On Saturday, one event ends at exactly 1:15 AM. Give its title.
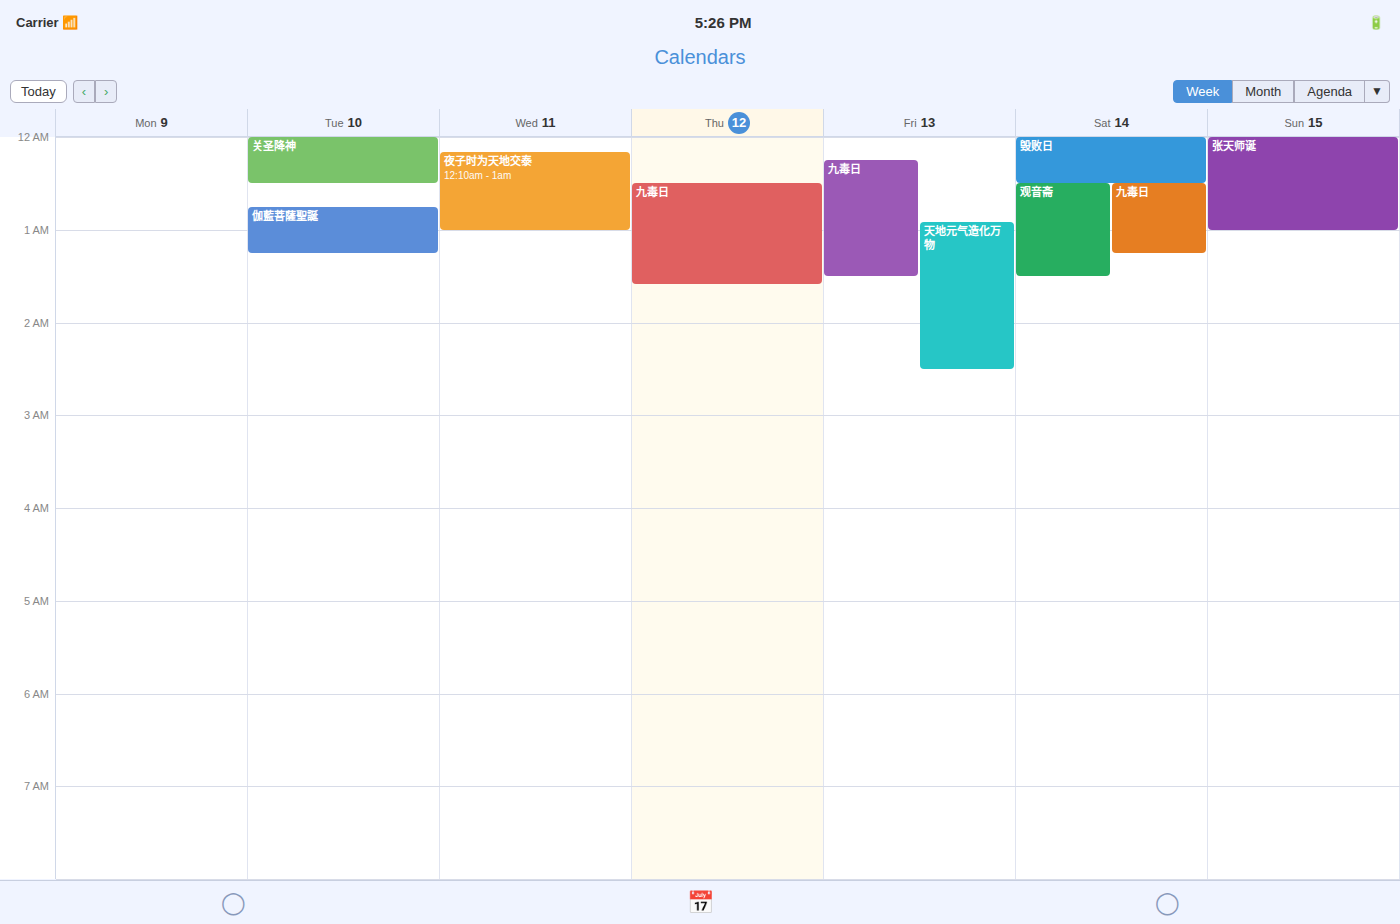
"九毒日"